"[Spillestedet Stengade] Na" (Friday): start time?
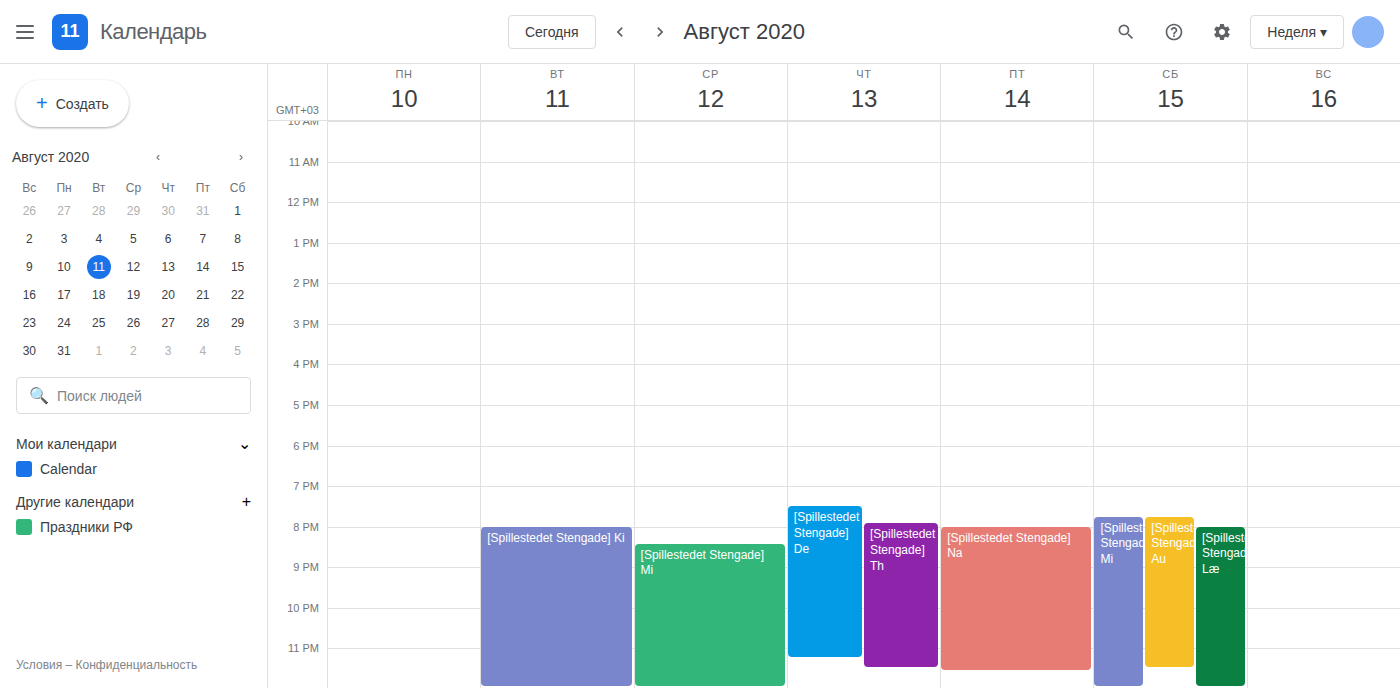
8:00 PM